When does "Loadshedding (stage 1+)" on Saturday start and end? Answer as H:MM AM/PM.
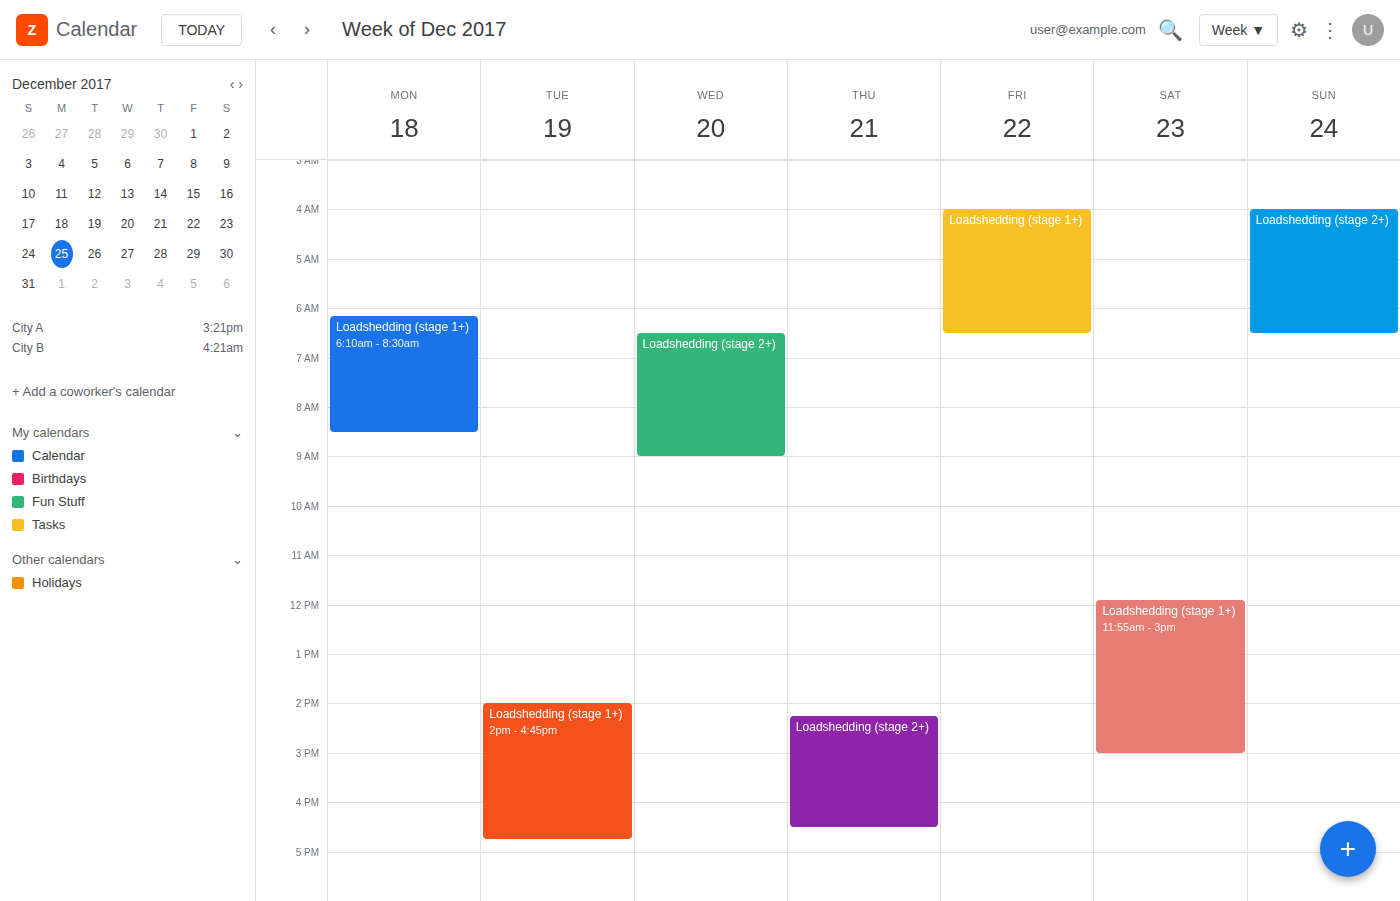
11:55 AM to 3:00 PM